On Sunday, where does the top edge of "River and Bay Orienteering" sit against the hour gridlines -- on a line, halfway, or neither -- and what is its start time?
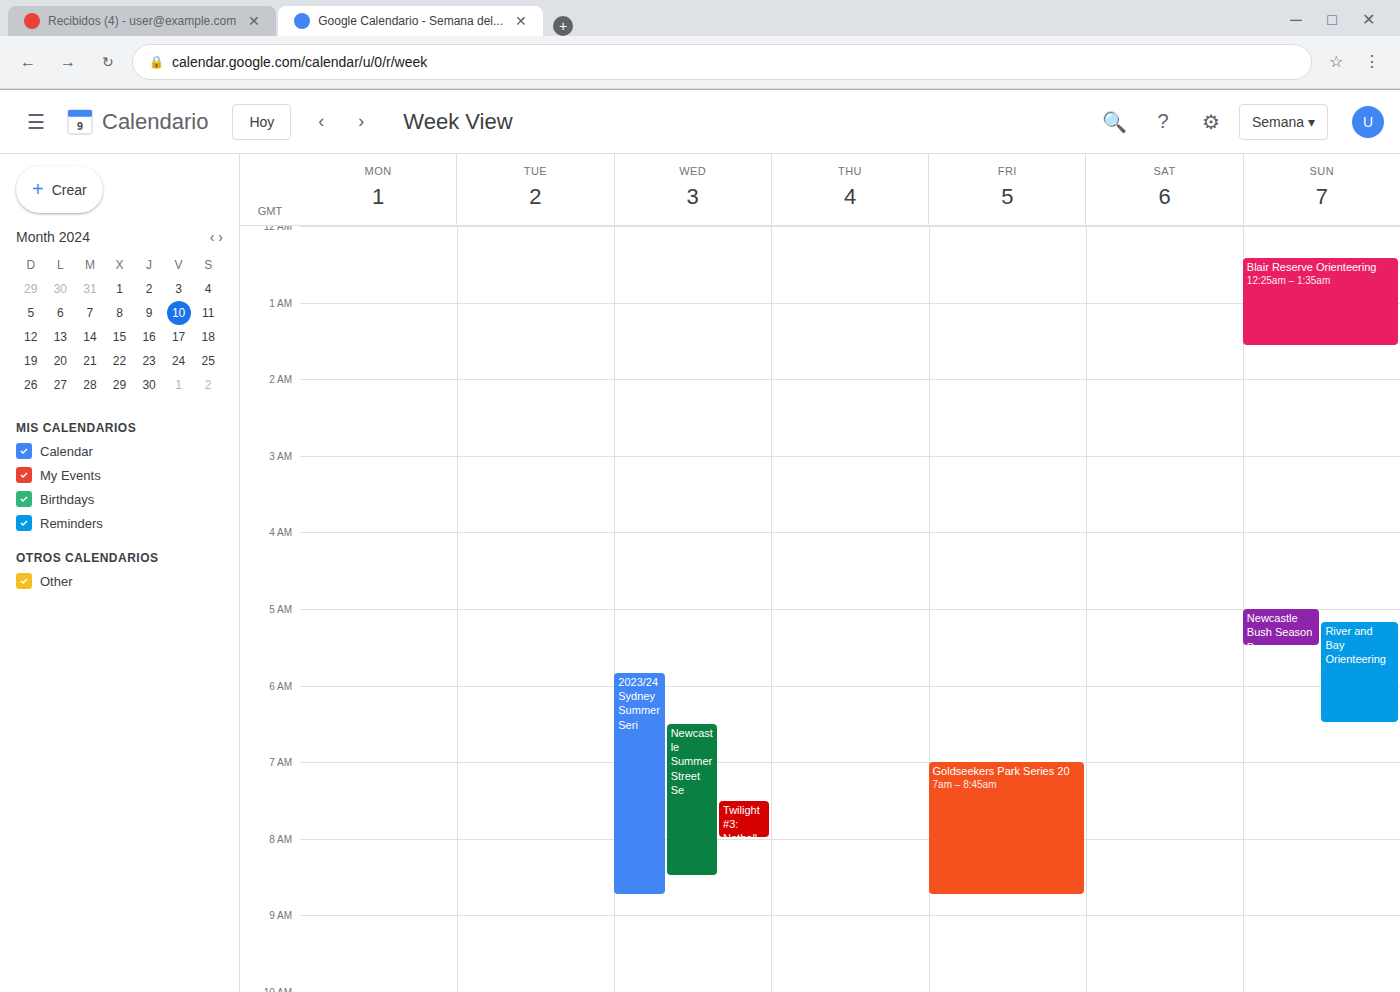
5:10 AM -- neither: 10 minutes below the 5 AM line and 50 minutes above the 6 AM line.